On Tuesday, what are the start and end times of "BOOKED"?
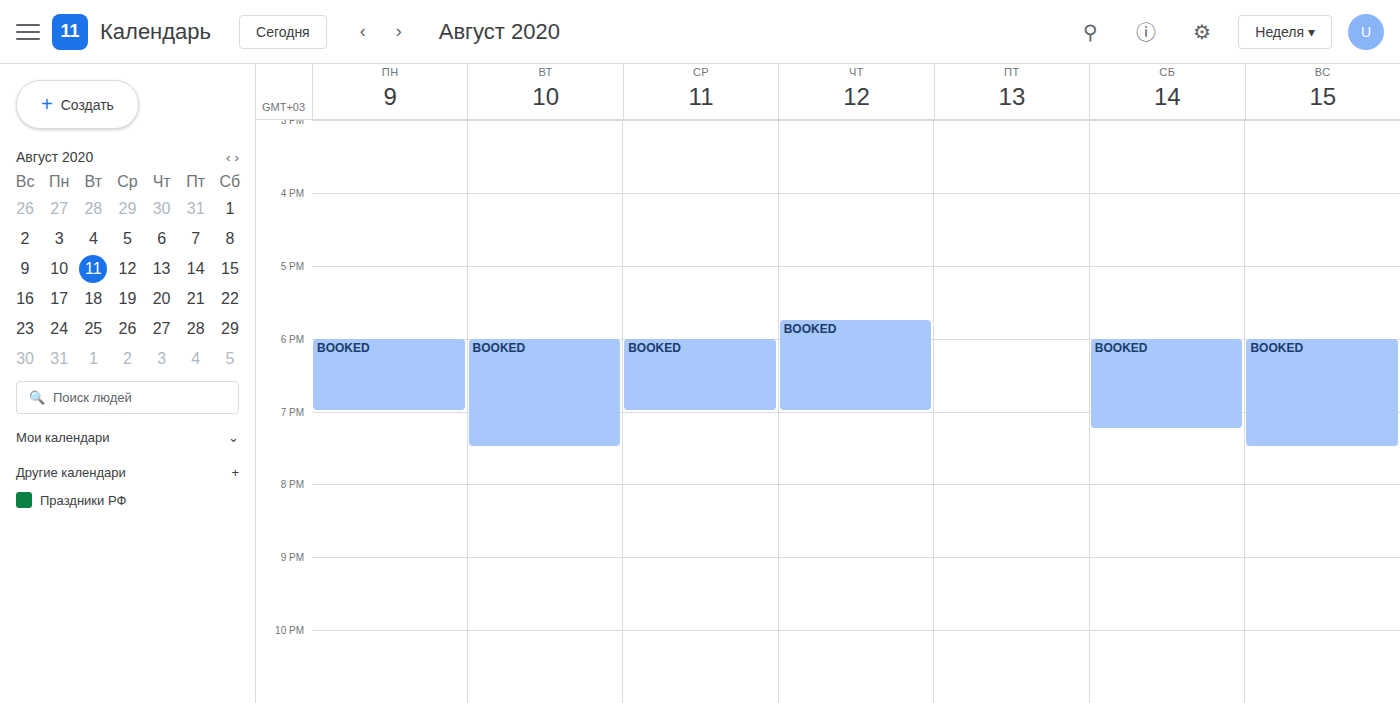
18:00 to 19:30